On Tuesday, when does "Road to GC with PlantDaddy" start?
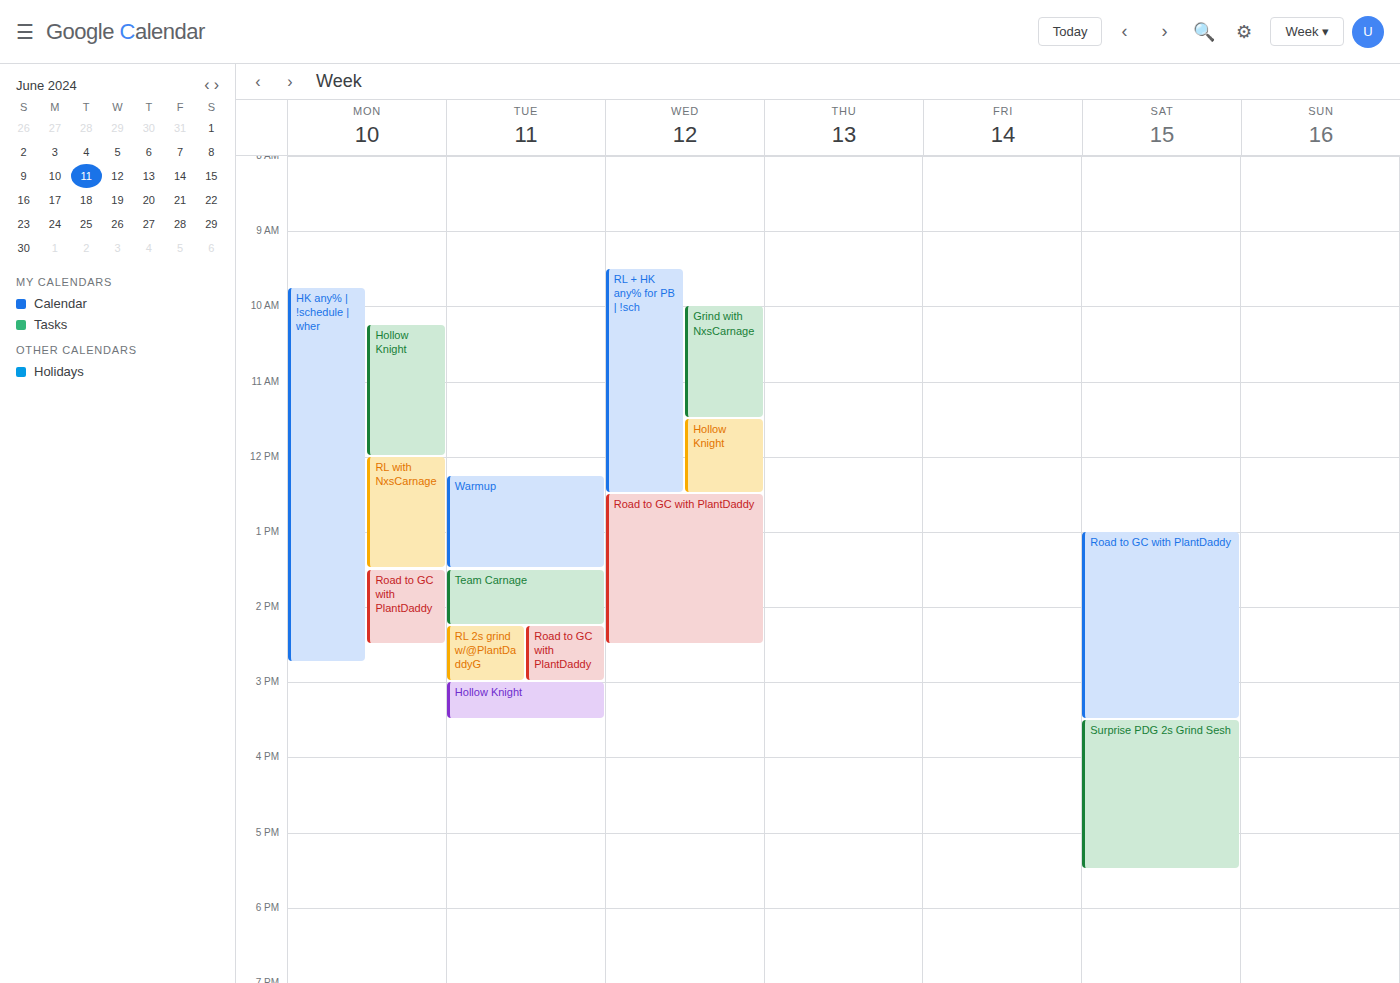
14:15